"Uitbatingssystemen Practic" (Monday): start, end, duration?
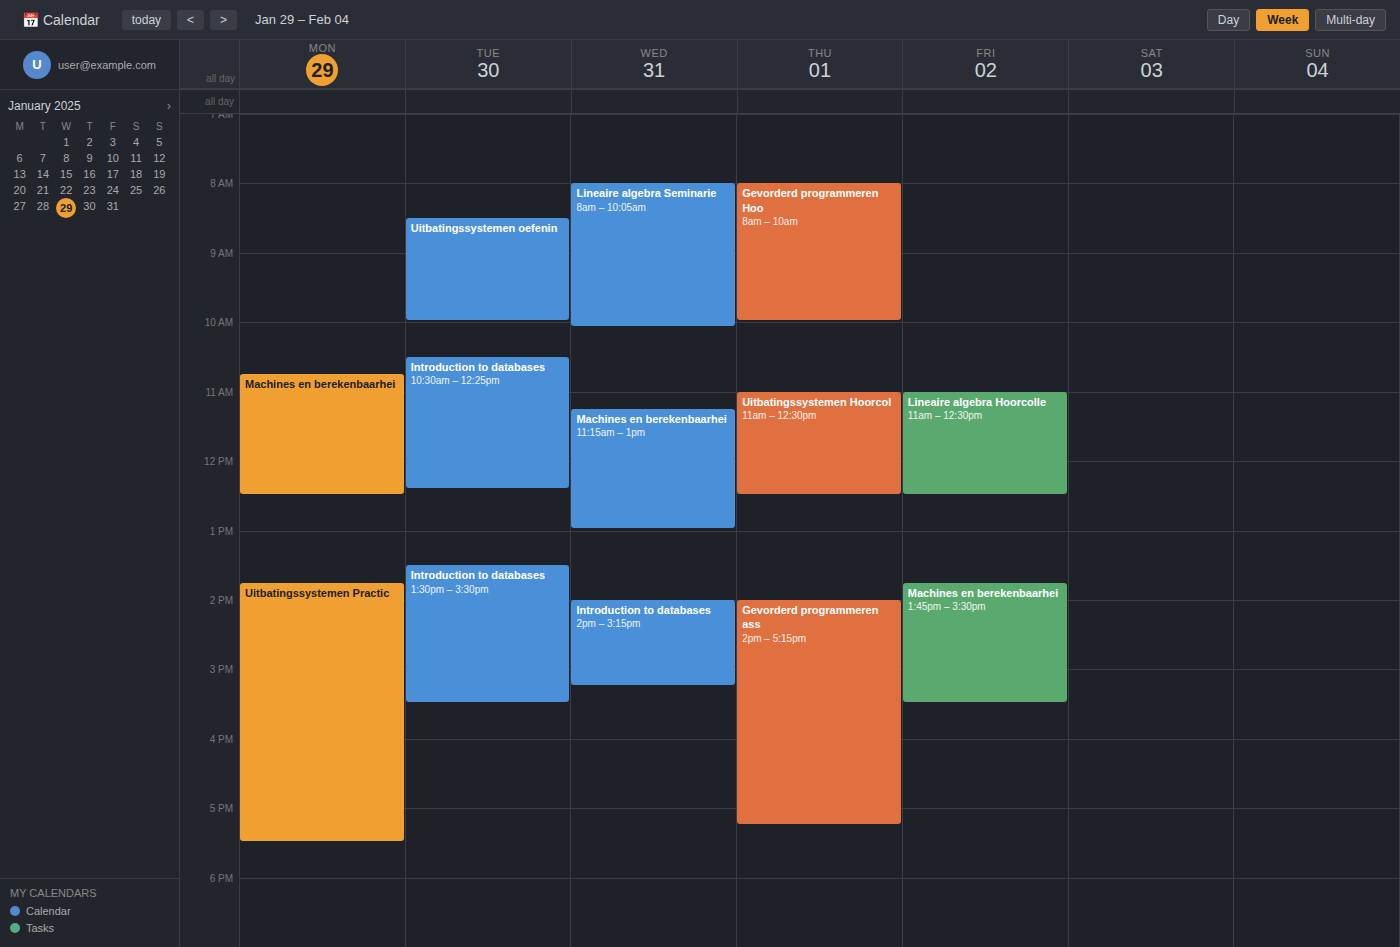
1:45 PM to 5:30 PM, 3 hours 45 minutes